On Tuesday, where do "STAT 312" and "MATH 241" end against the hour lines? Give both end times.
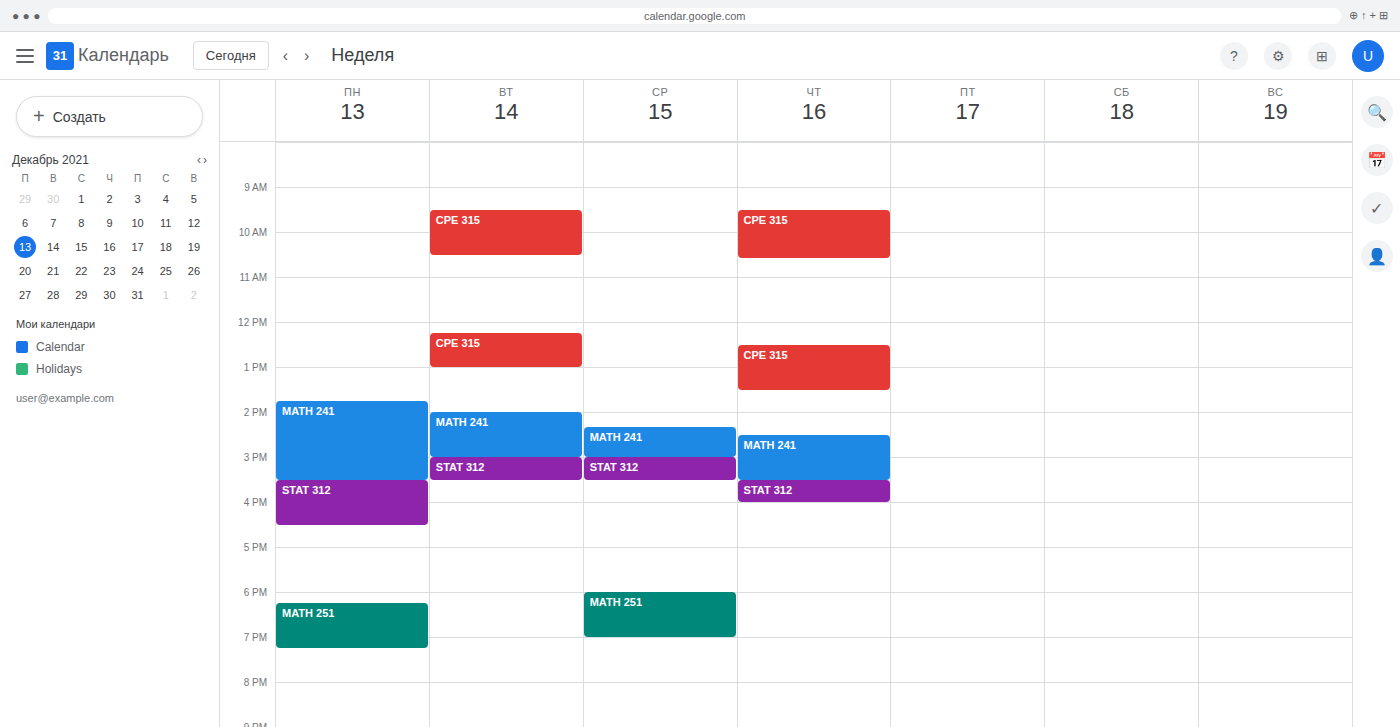
"STAT 312": 3:30 PM, halfway between the 3 PM and 4 PM lines. "MATH 241": 3:00 PM, exactly on the 3 PM line.